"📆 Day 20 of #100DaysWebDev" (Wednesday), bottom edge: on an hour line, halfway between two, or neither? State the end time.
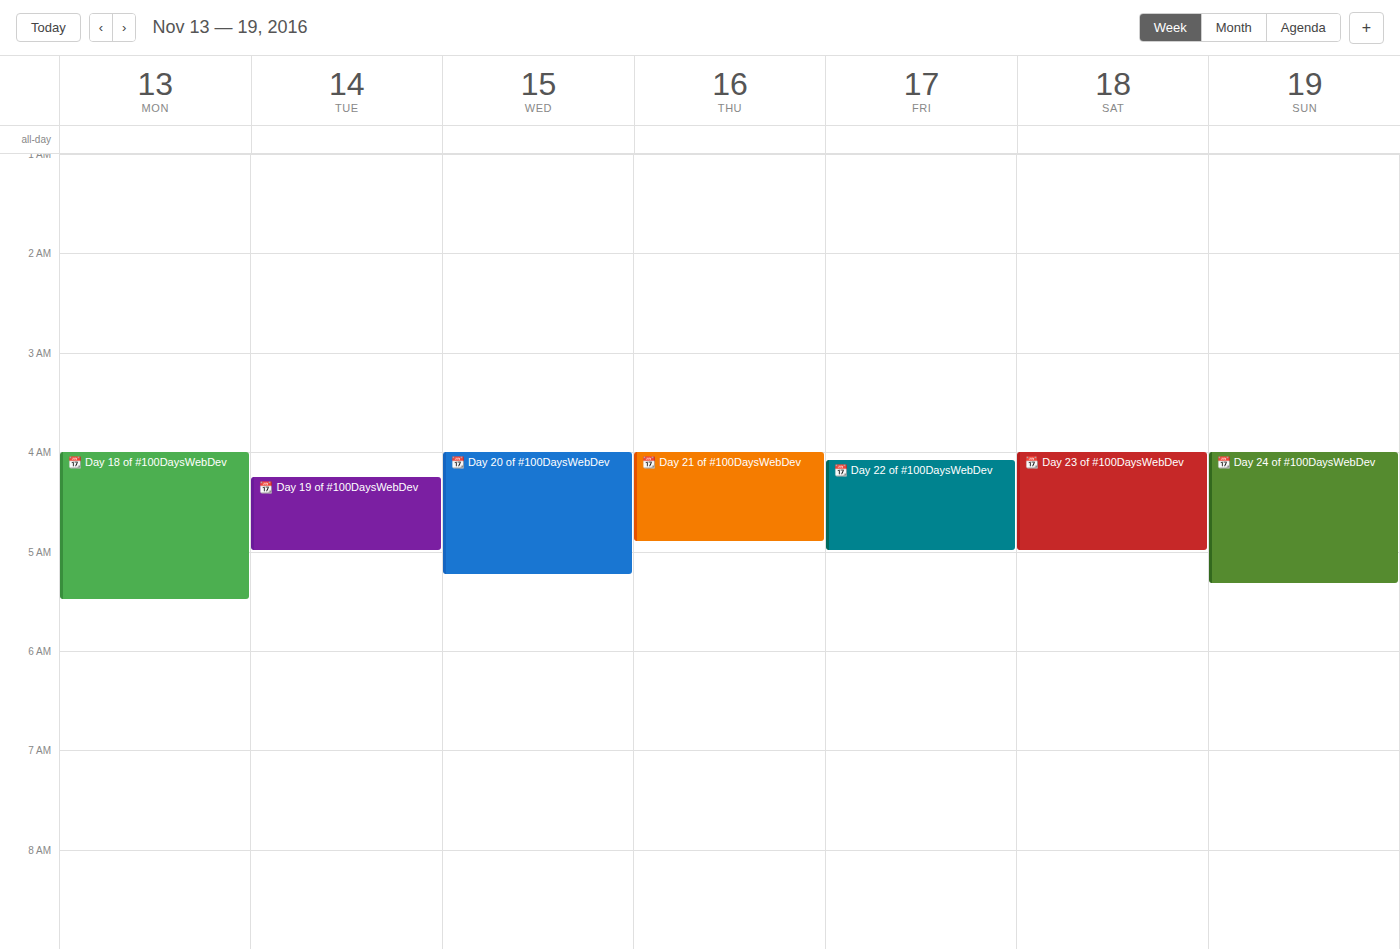
05:15 -- neither: a quarter of the way from the 05:00 line to the 06:00 line.